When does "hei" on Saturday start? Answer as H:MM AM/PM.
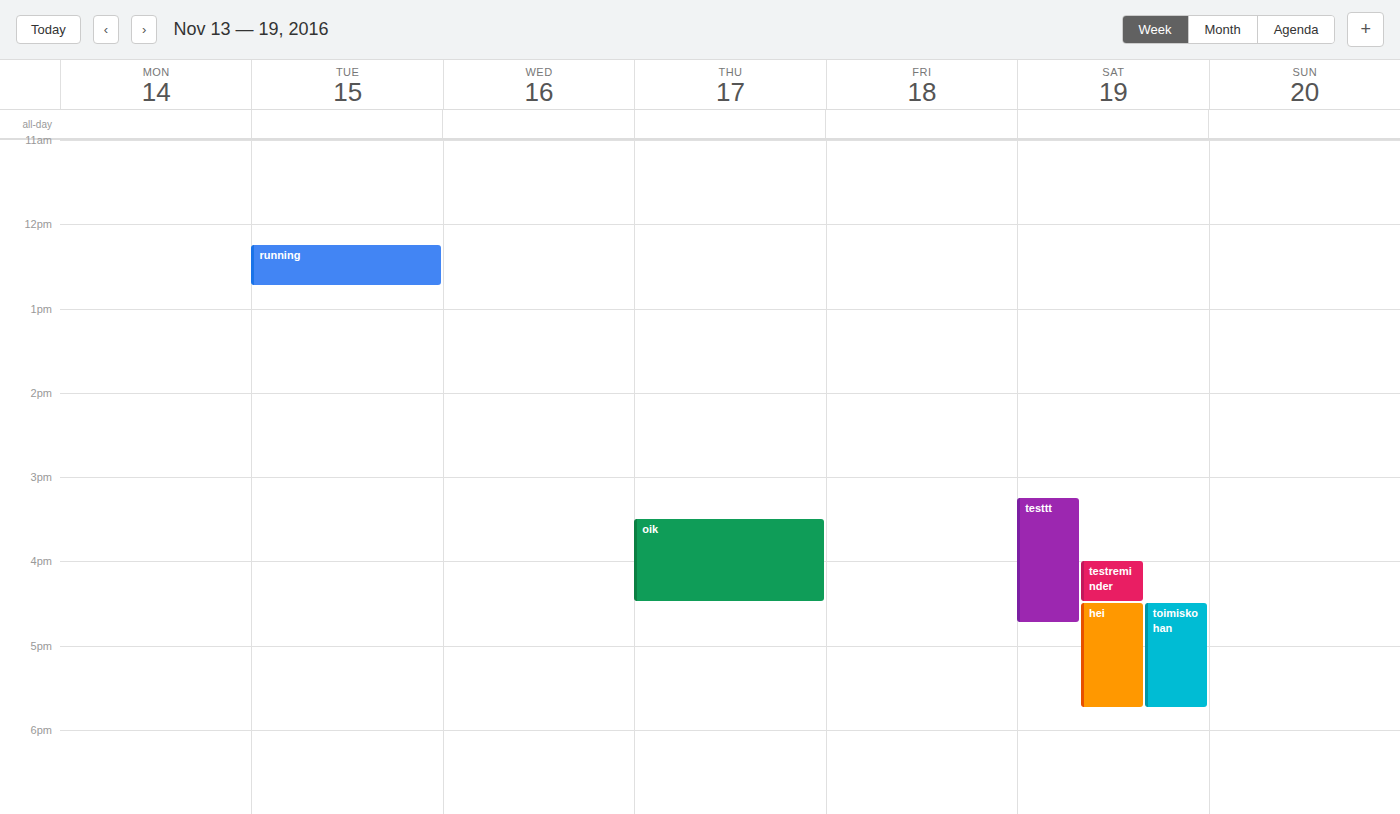
4:30 PM